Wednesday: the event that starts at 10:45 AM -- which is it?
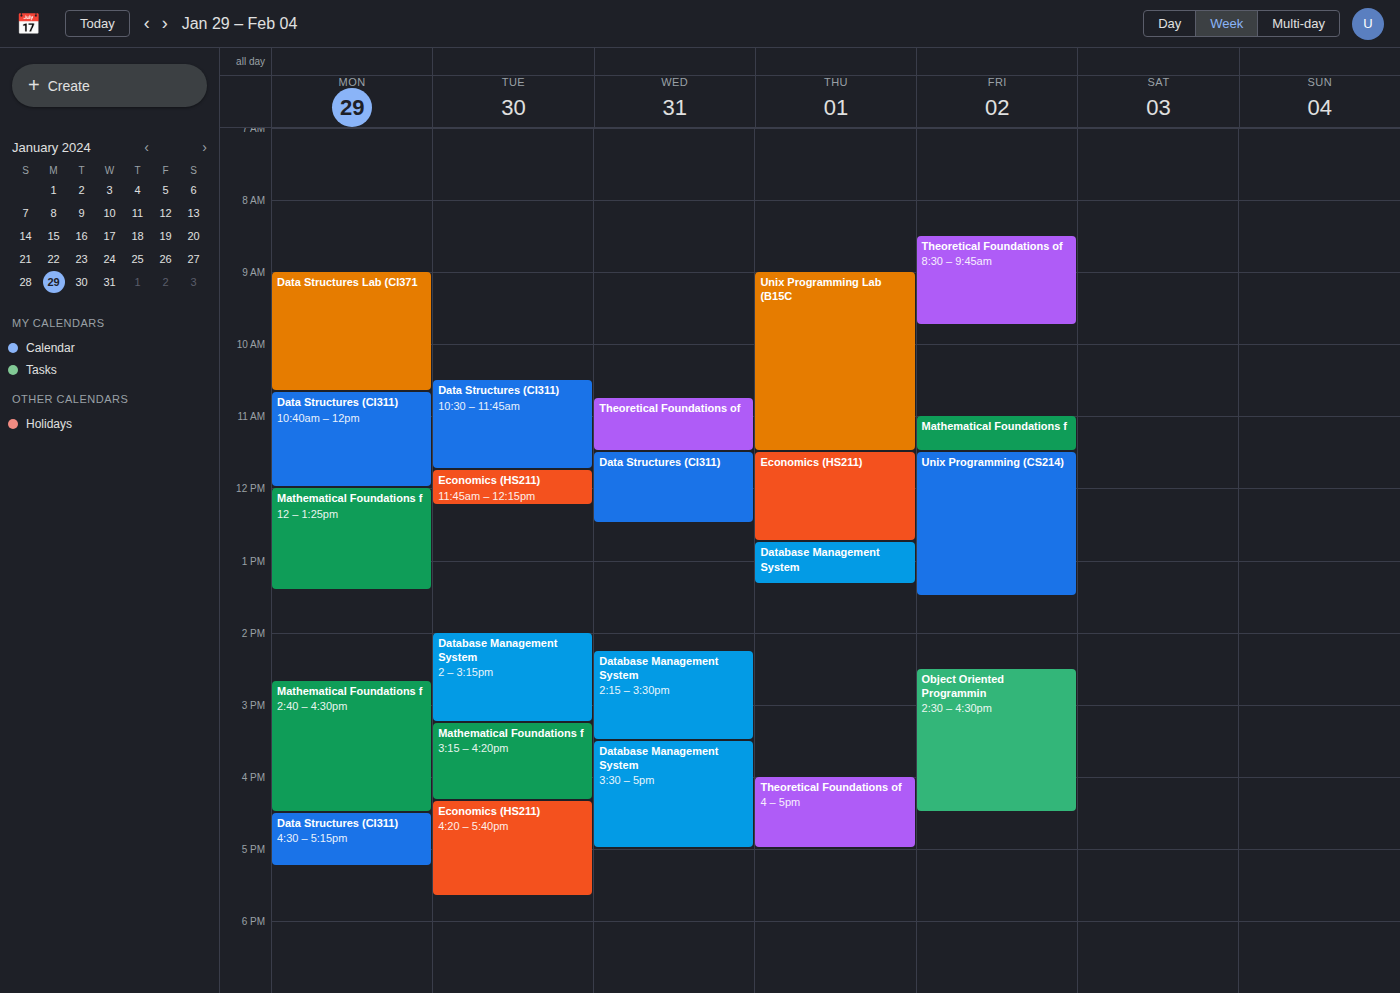
"Theoretical Foundations of"